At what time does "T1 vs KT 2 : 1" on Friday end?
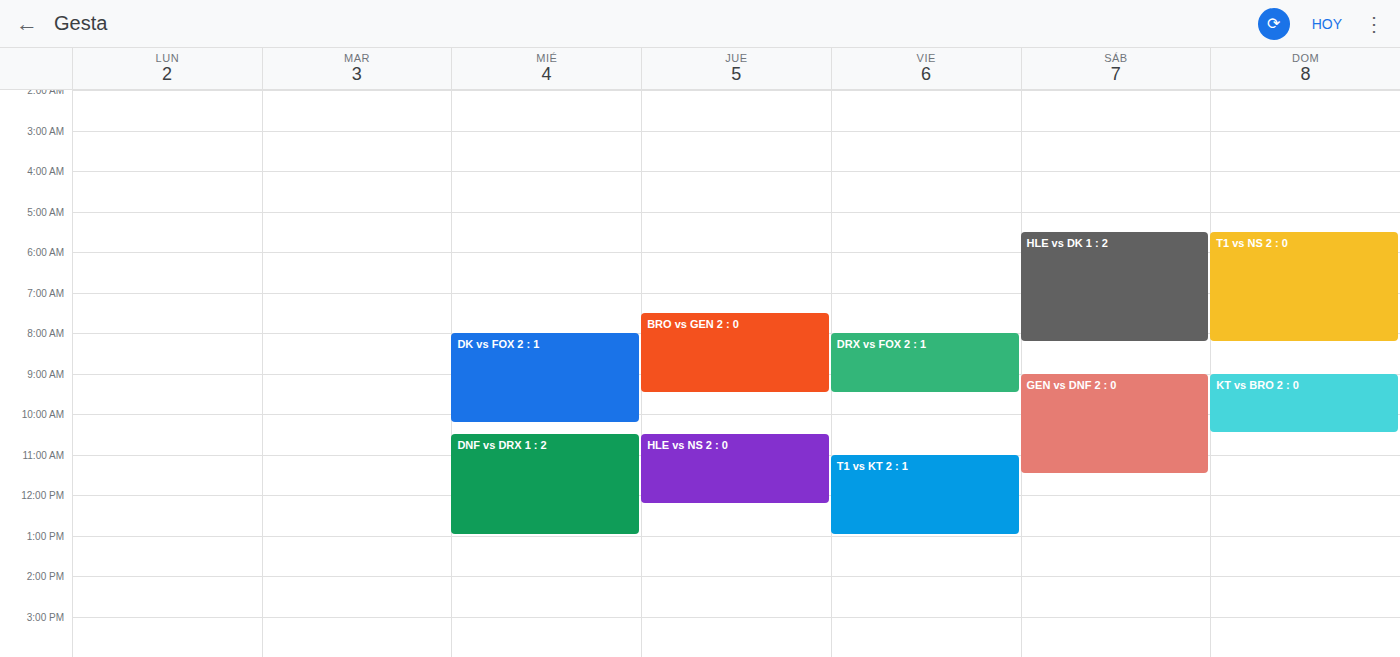
1:00 PM